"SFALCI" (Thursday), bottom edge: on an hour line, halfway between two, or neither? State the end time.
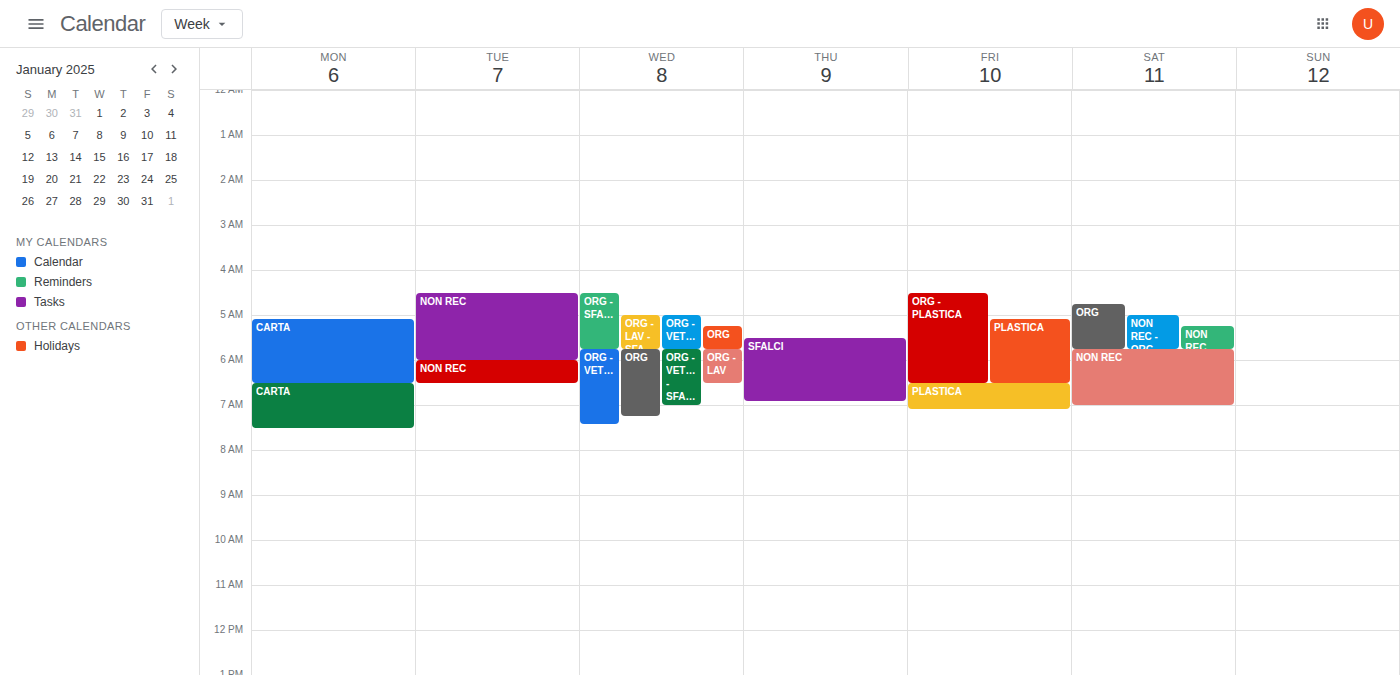
6:55 AM -- neither: 55 minutes below the 6 AM line and 5 minutes above the 7 AM line.